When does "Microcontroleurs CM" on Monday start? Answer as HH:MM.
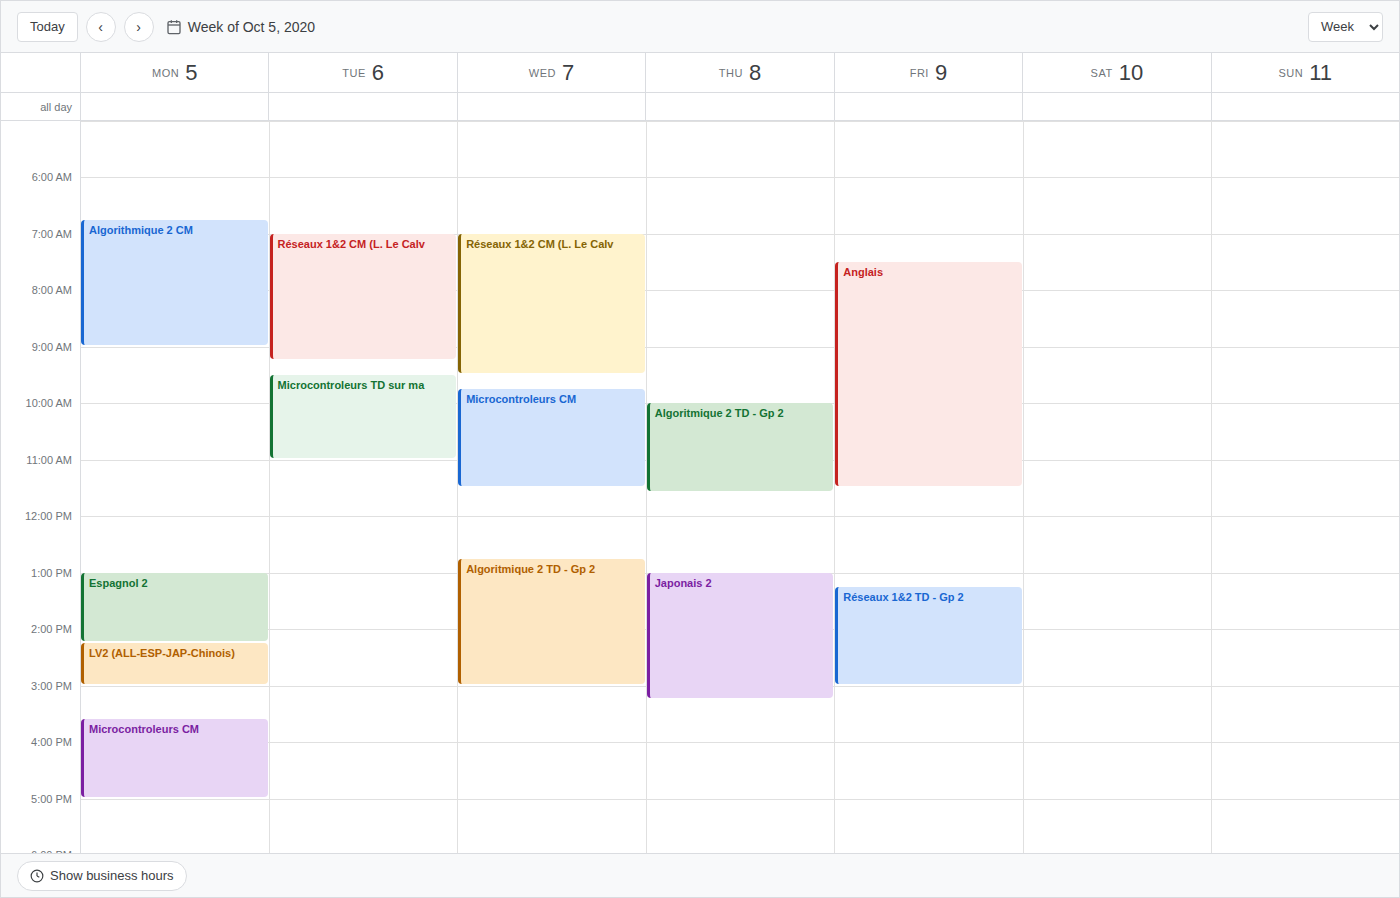
15:35